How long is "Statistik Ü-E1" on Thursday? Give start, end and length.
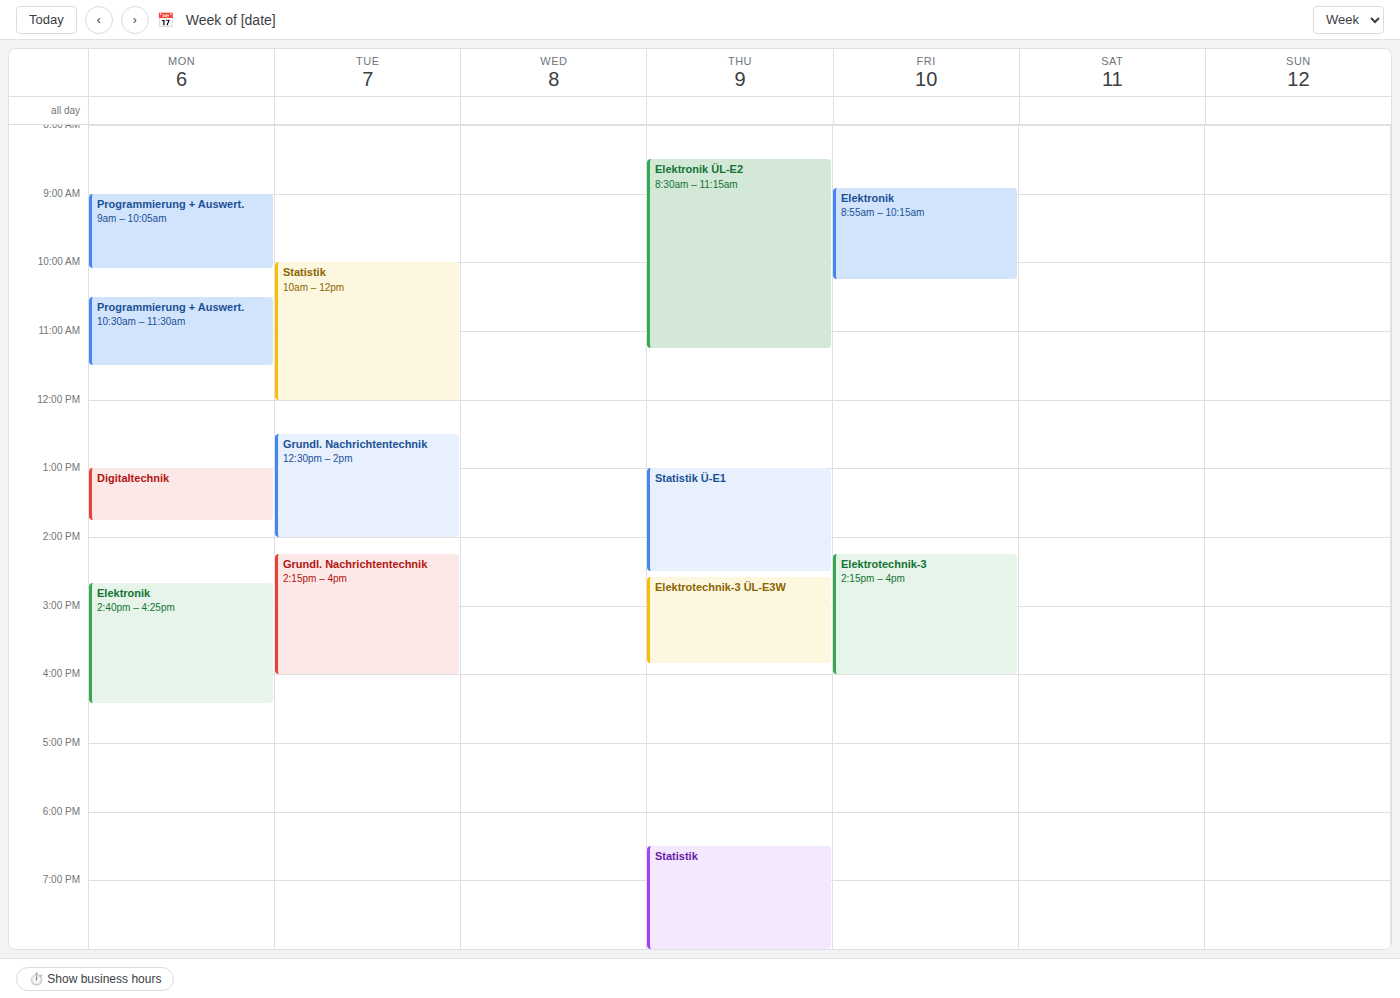
1:00 PM to 2:30 PM, 1 hour 30 minutes